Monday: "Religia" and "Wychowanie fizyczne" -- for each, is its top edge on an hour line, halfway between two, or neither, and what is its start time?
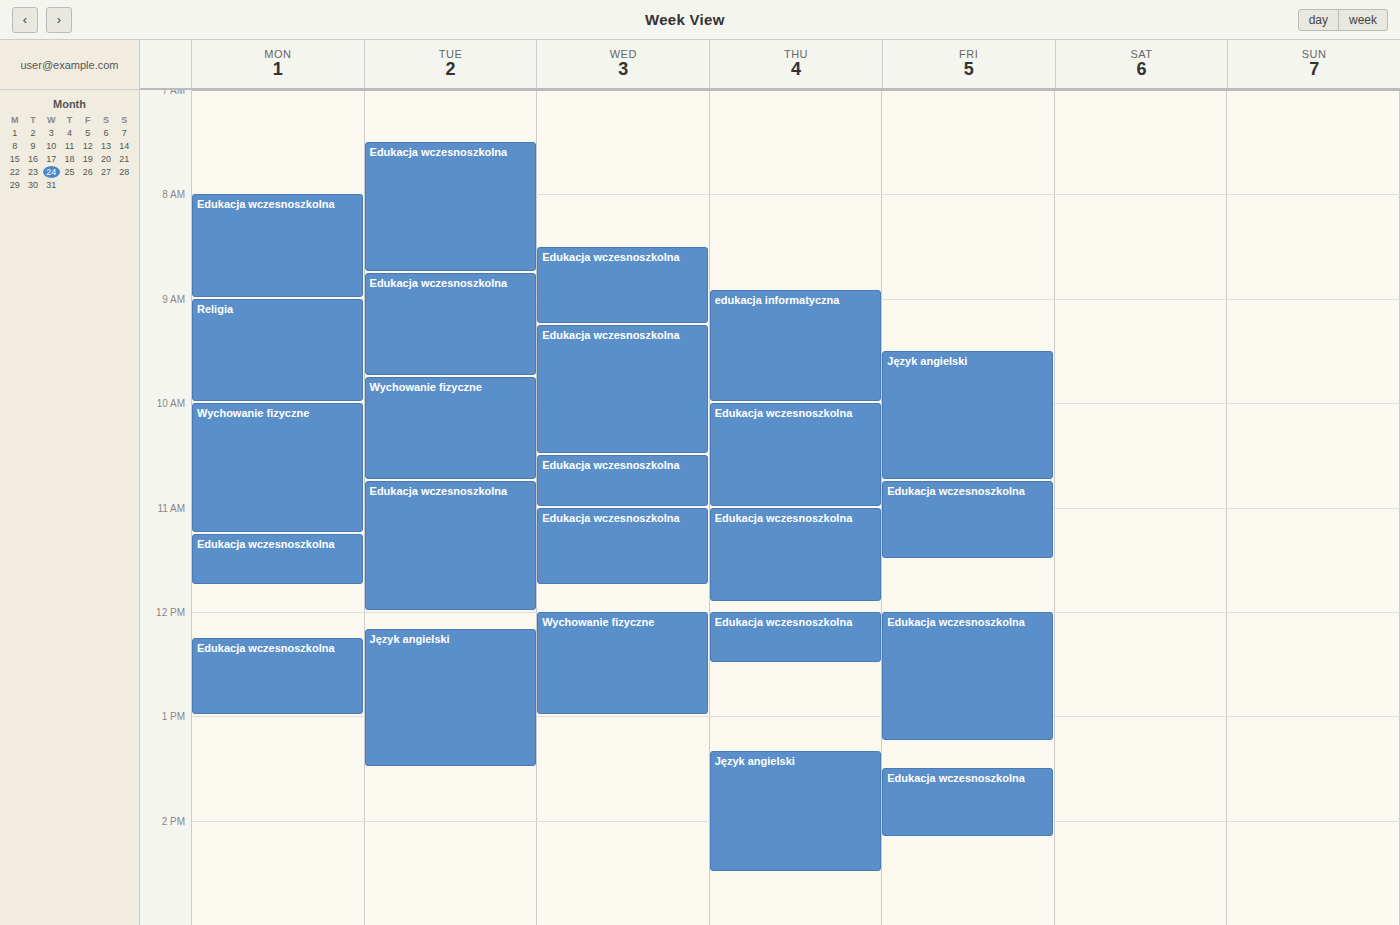
"Religia": 9:00 AM, exactly on the 9 AM line. "Wychowanie fizyczne": 10:00 AM, exactly on the 10 AM line.